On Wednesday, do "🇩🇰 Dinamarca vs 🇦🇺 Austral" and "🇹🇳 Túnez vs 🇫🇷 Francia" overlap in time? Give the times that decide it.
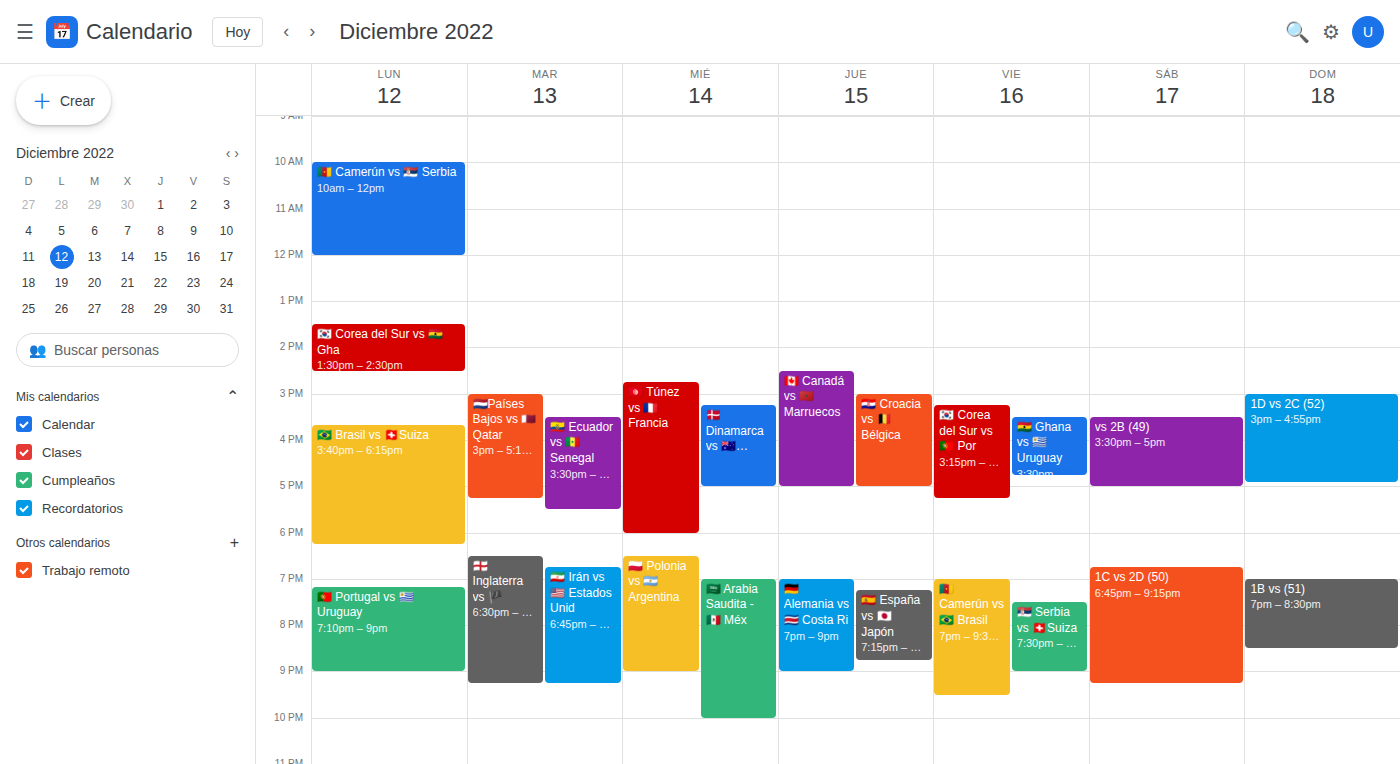
"🇩🇰 Dinamarca vs 🇦🇺 Austral" runs 15:15 to 17:00, inside "🇹🇳 Túnez vs 🇫🇷 Francia" -- they overlap.